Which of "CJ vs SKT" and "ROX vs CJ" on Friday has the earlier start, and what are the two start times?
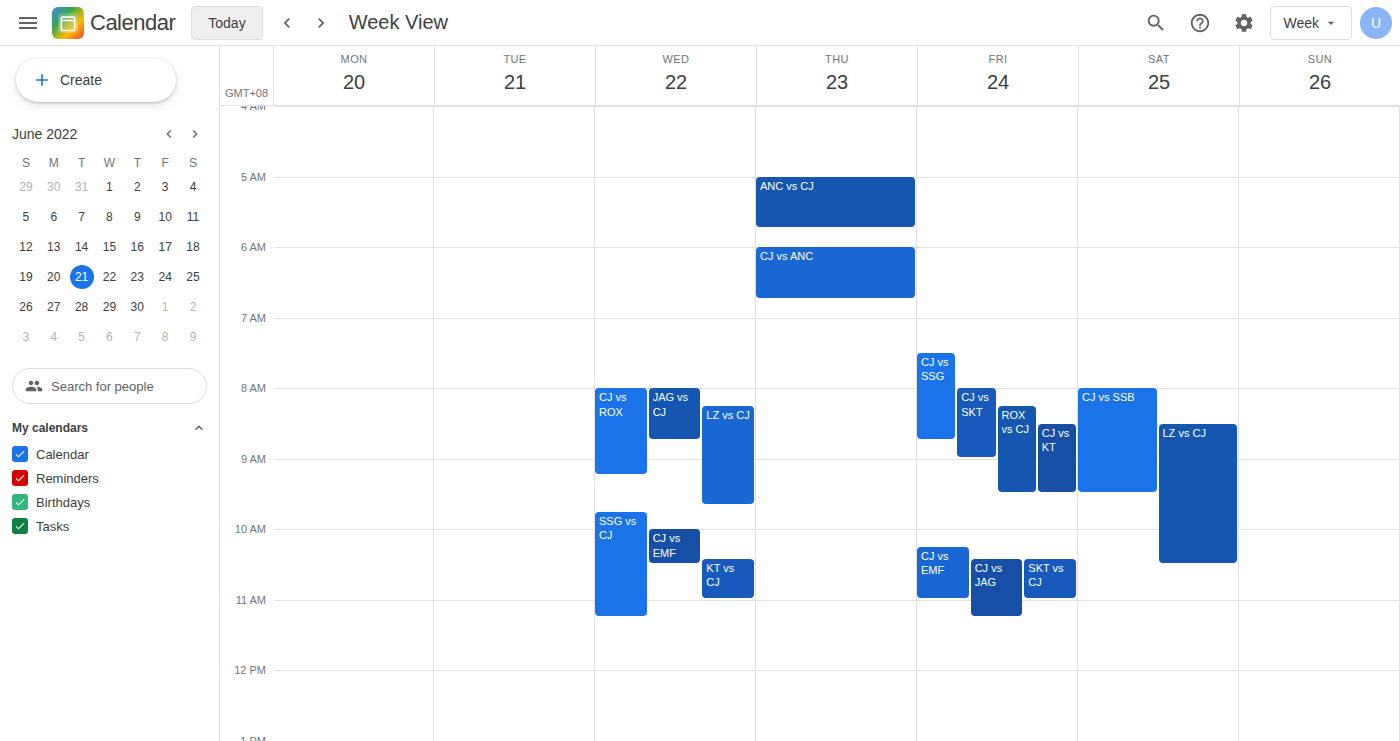
"CJ vs SKT" 8:00 AM; "ROX vs CJ" 8:15 AM.